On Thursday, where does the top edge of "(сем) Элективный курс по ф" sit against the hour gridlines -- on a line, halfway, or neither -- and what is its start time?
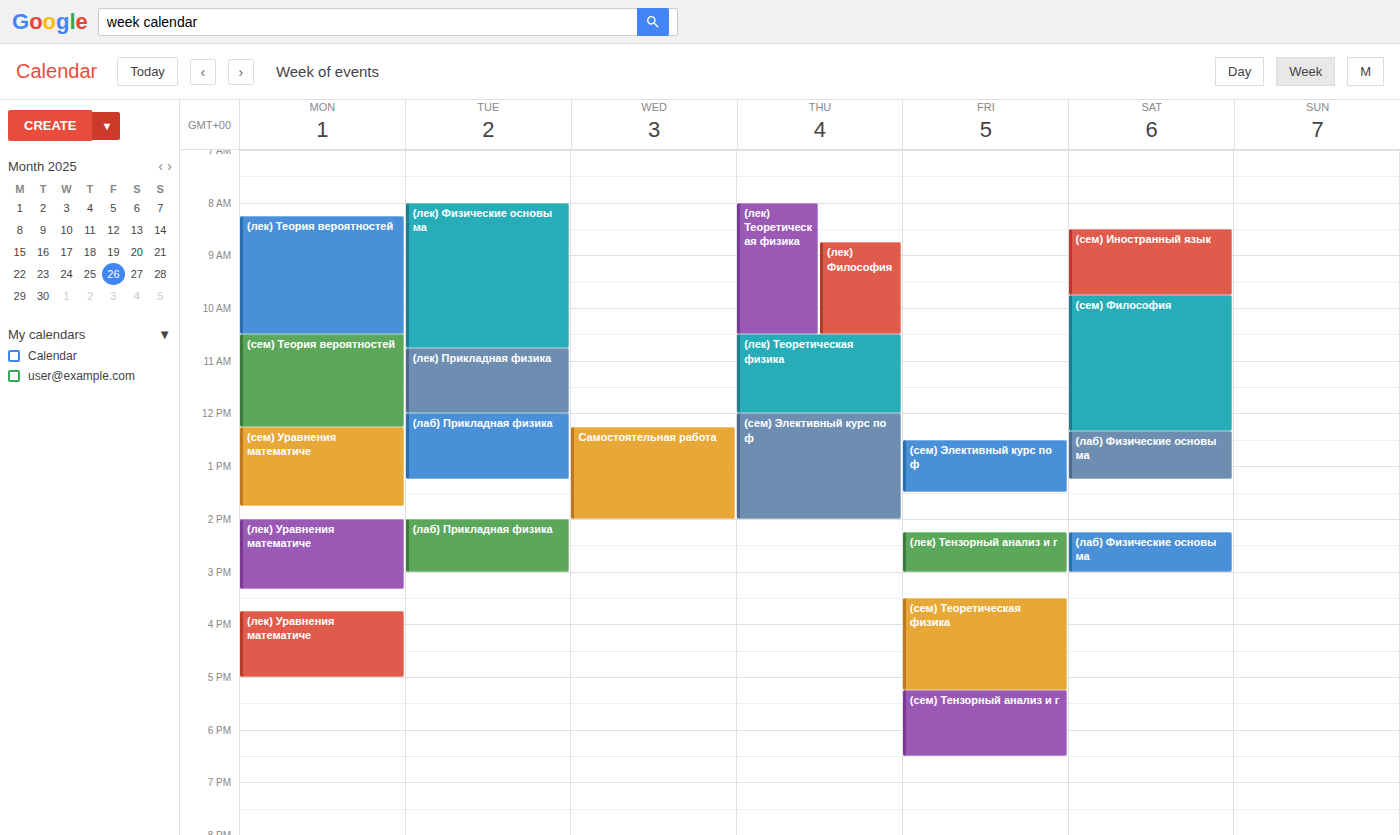
12:00 PM -- exactly on the 12 PM line.